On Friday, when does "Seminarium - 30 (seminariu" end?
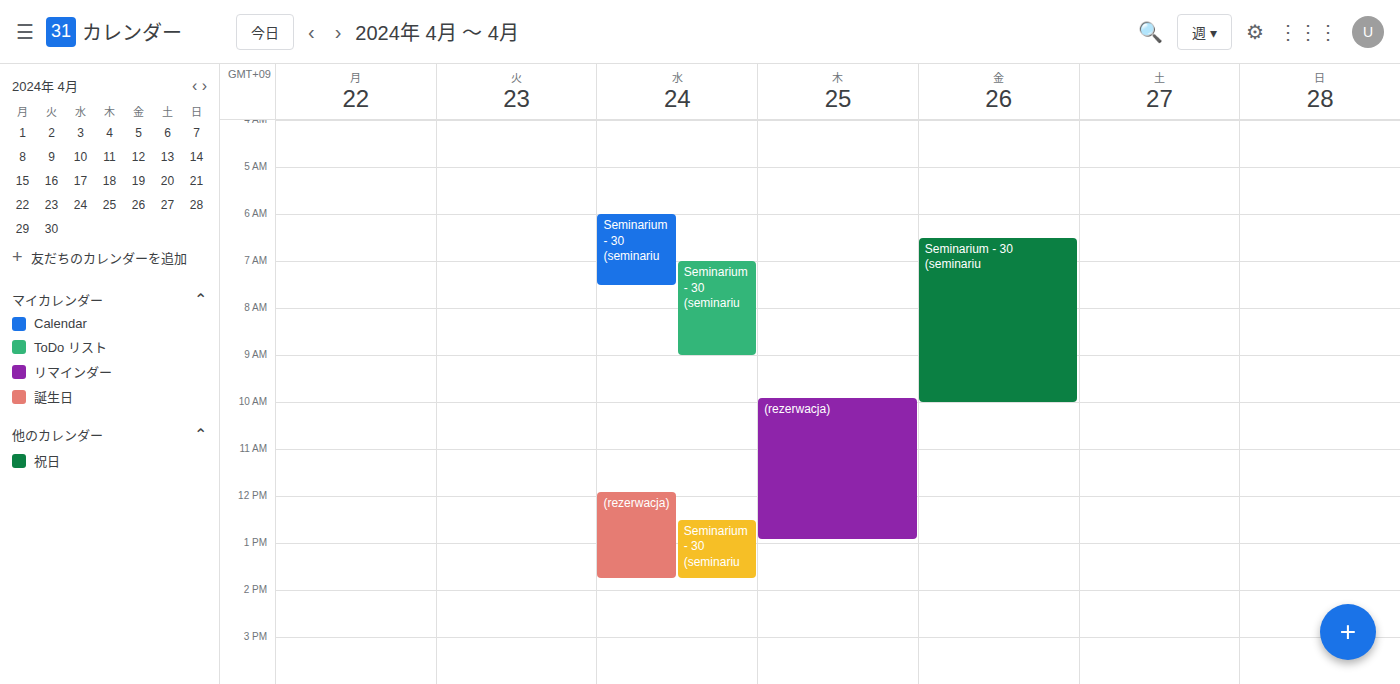
10:00 AM